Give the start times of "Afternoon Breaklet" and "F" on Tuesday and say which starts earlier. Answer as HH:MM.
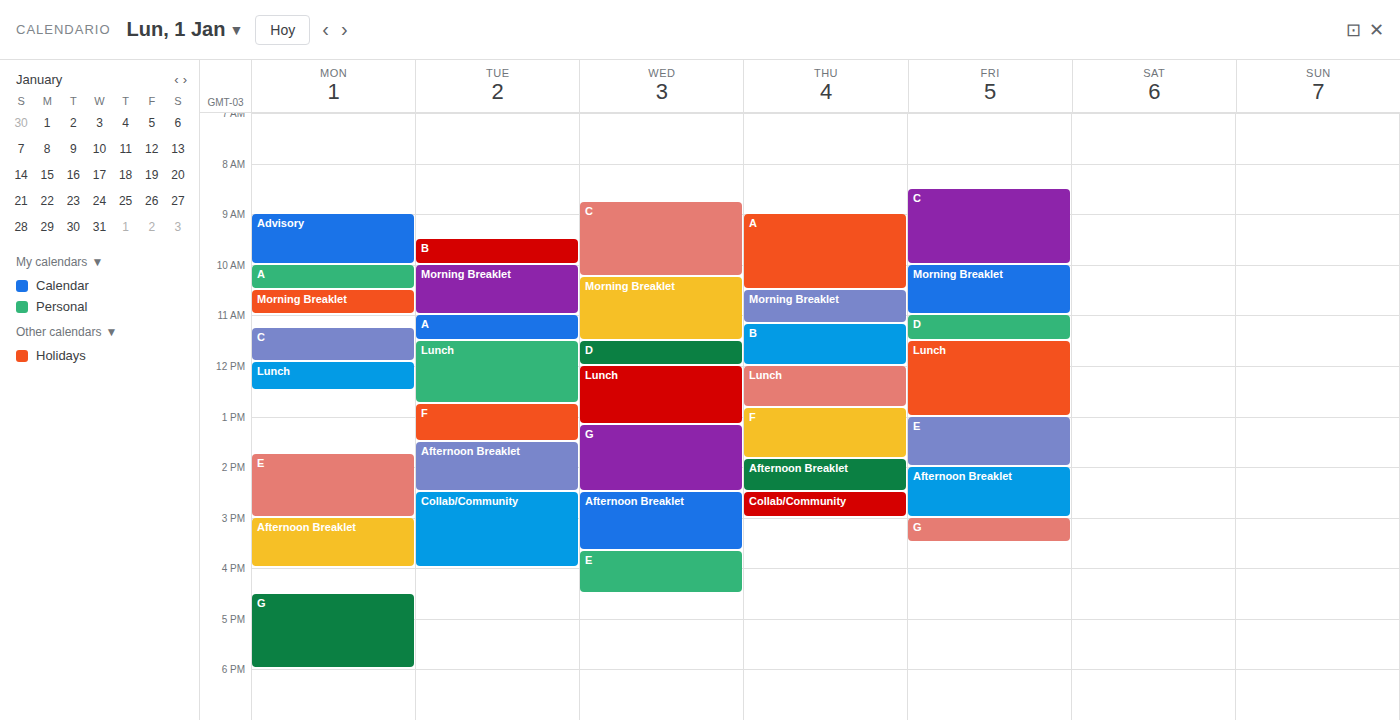
"F" 12:45; "Afternoon Breaklet" 13:30.